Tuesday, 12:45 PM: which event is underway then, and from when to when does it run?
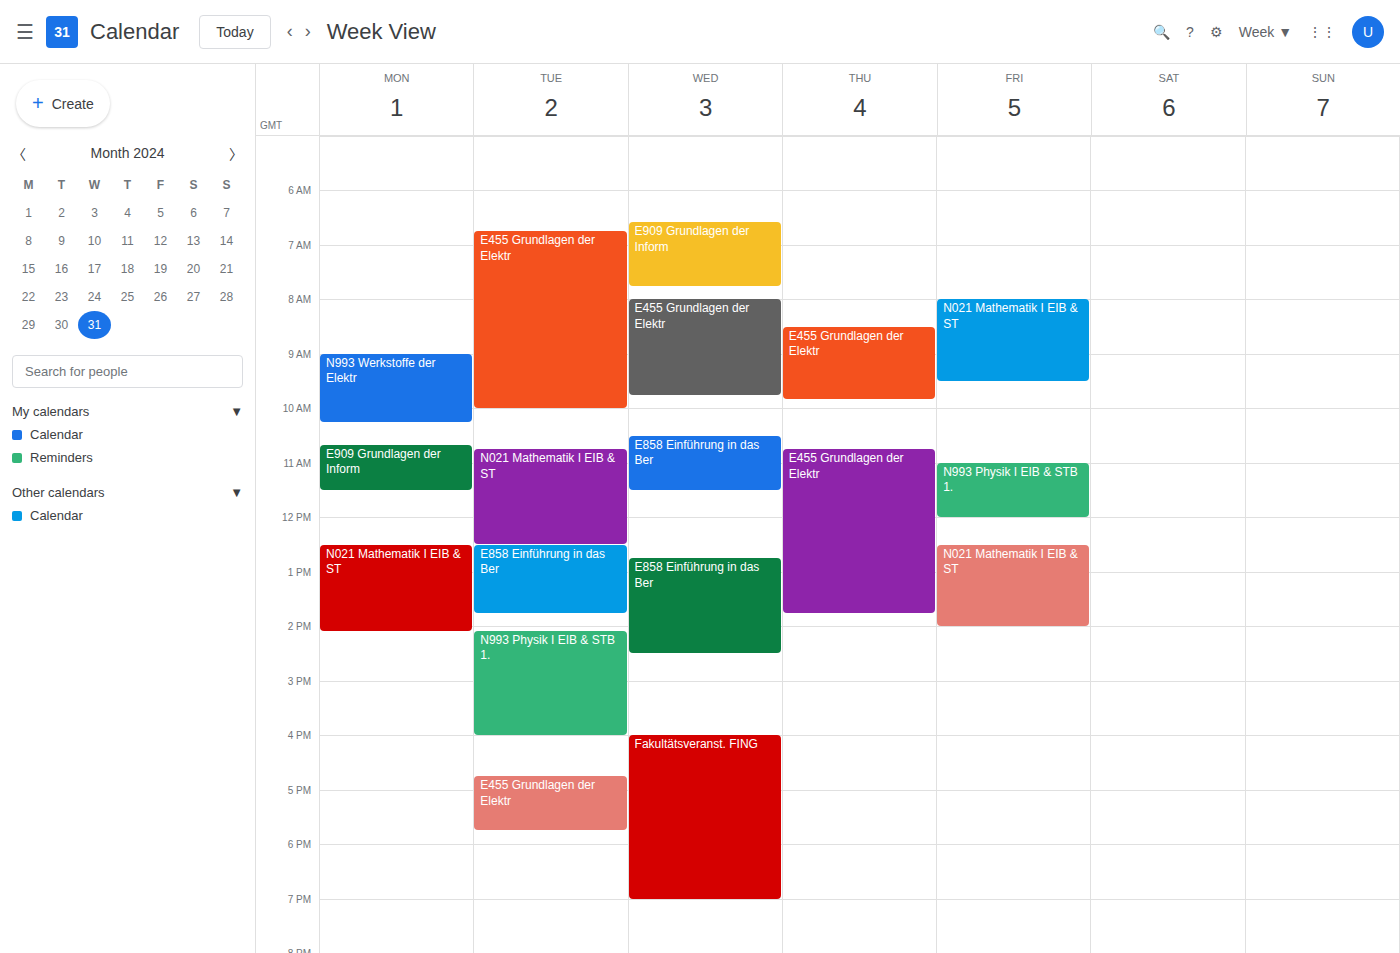
"E858 Einführung in das Ber", 12:30 PM to 1:45 PM